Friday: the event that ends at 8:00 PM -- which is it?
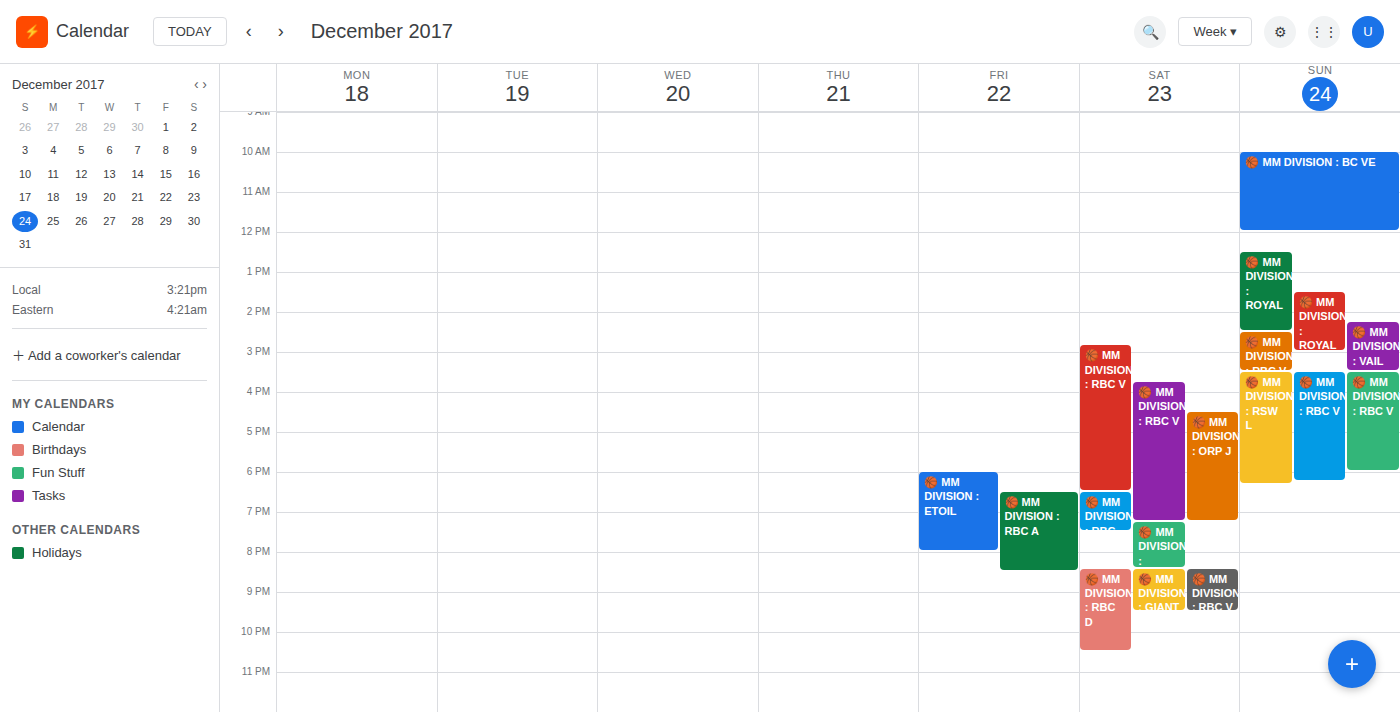
"🏀 MM DIVISION : ETOIL"